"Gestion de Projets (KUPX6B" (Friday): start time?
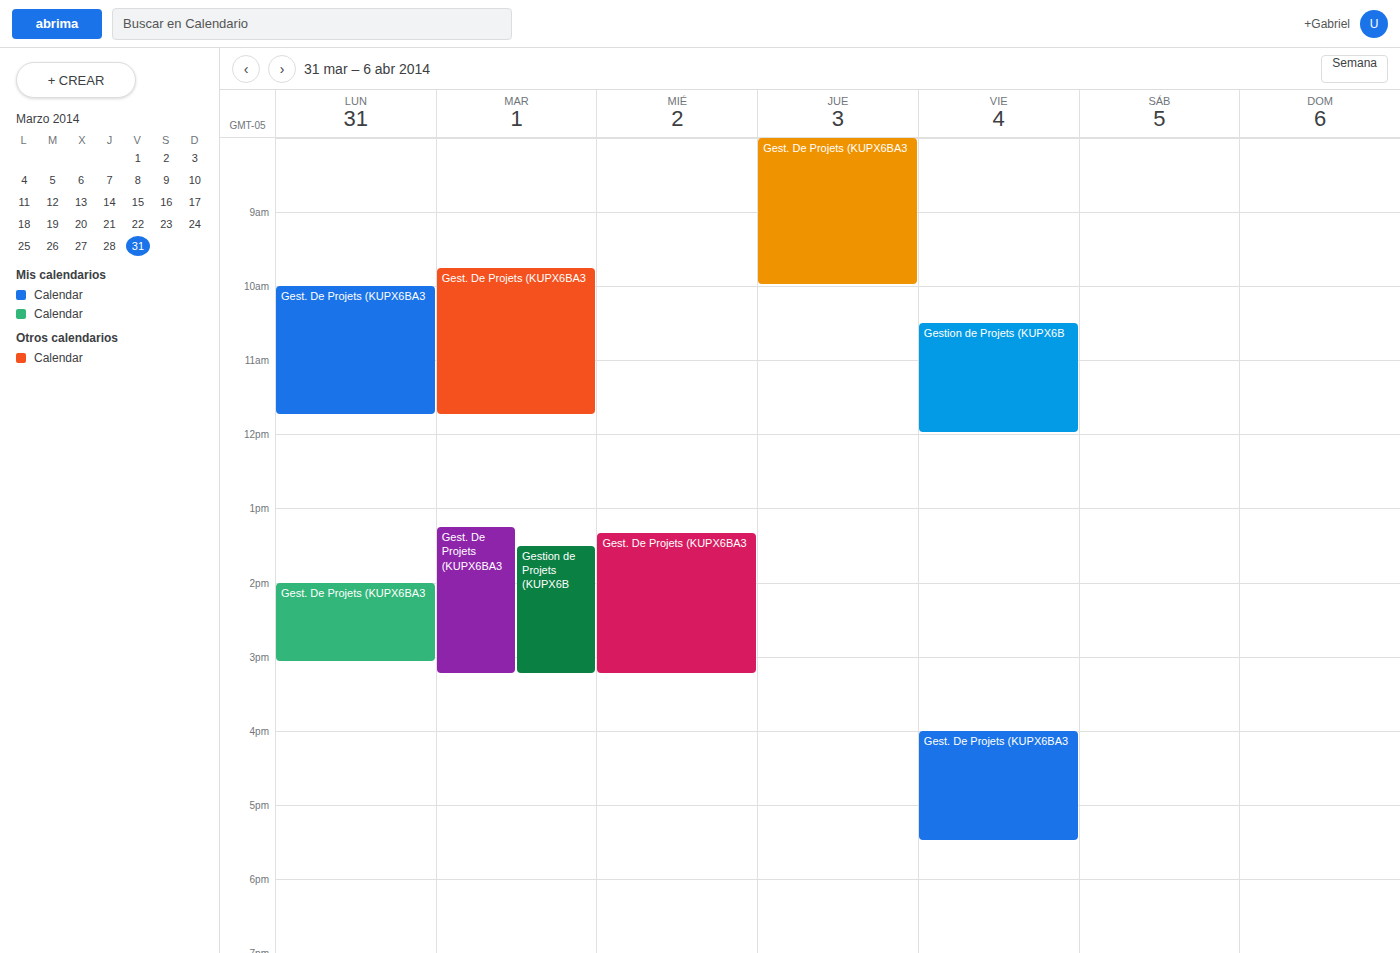
10:30 AM